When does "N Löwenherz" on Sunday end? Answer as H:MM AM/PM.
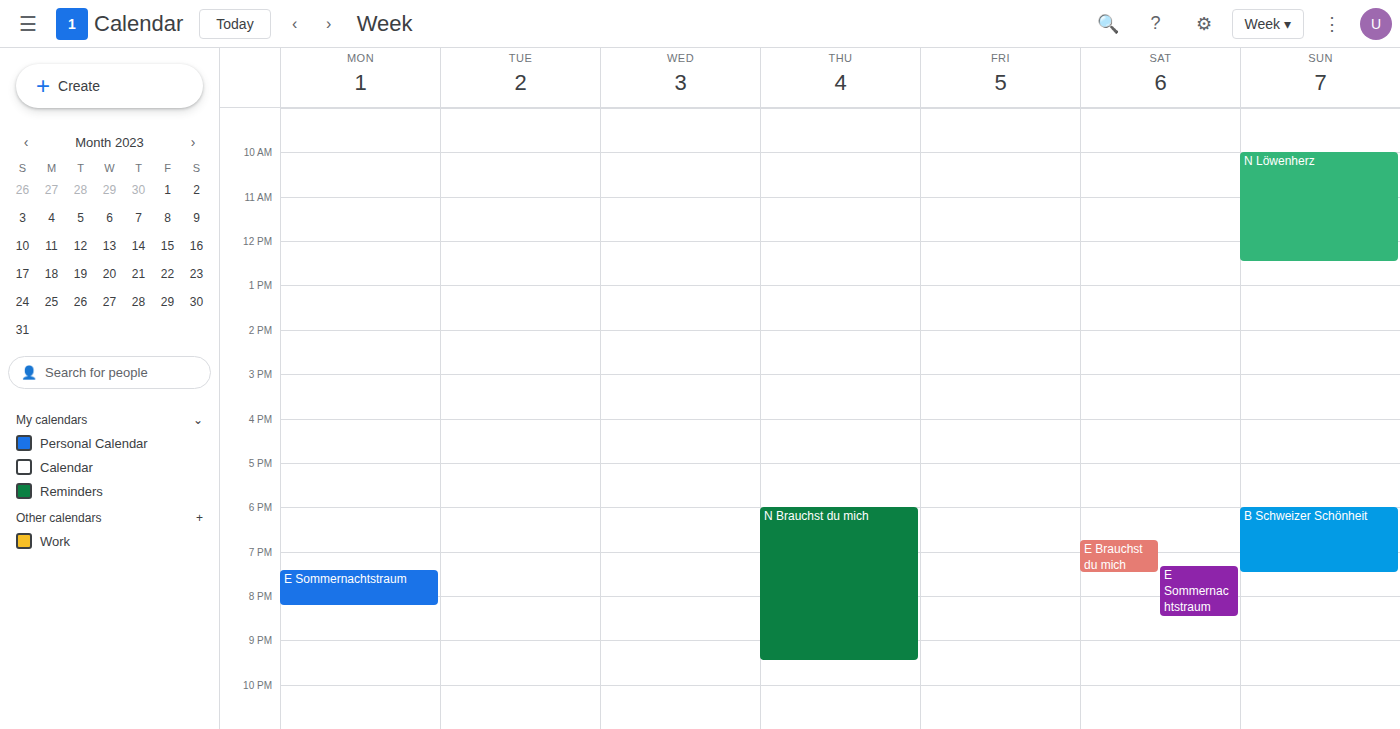
12:30 PM